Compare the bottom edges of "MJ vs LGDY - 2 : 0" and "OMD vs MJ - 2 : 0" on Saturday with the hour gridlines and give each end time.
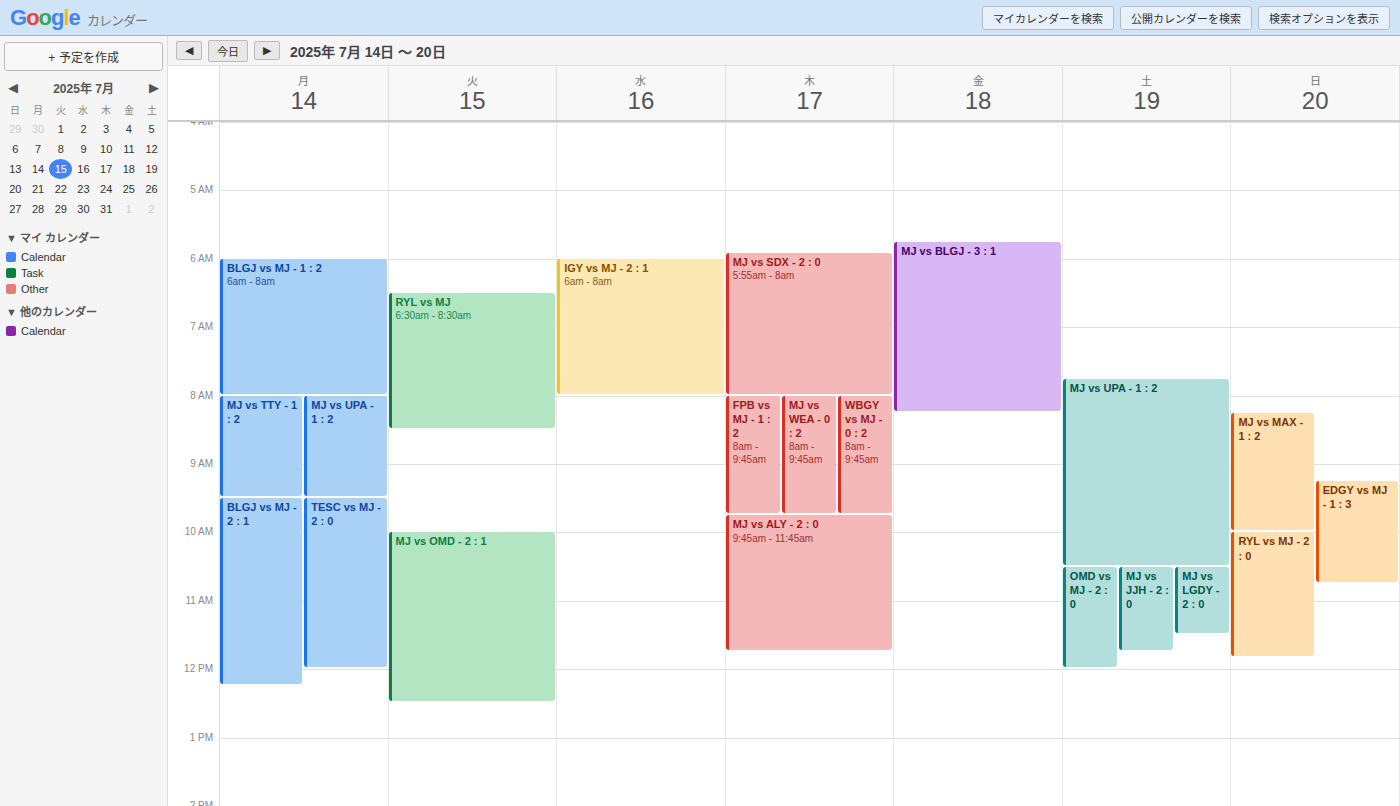
"MJ vs LGDY - 2 : 0": 11:30 AM, halfway between the 11 AM and 12 PM lines. "OMD vs MJ - 2 : 0": 12:00 PM, exactly on the 12 PM line.